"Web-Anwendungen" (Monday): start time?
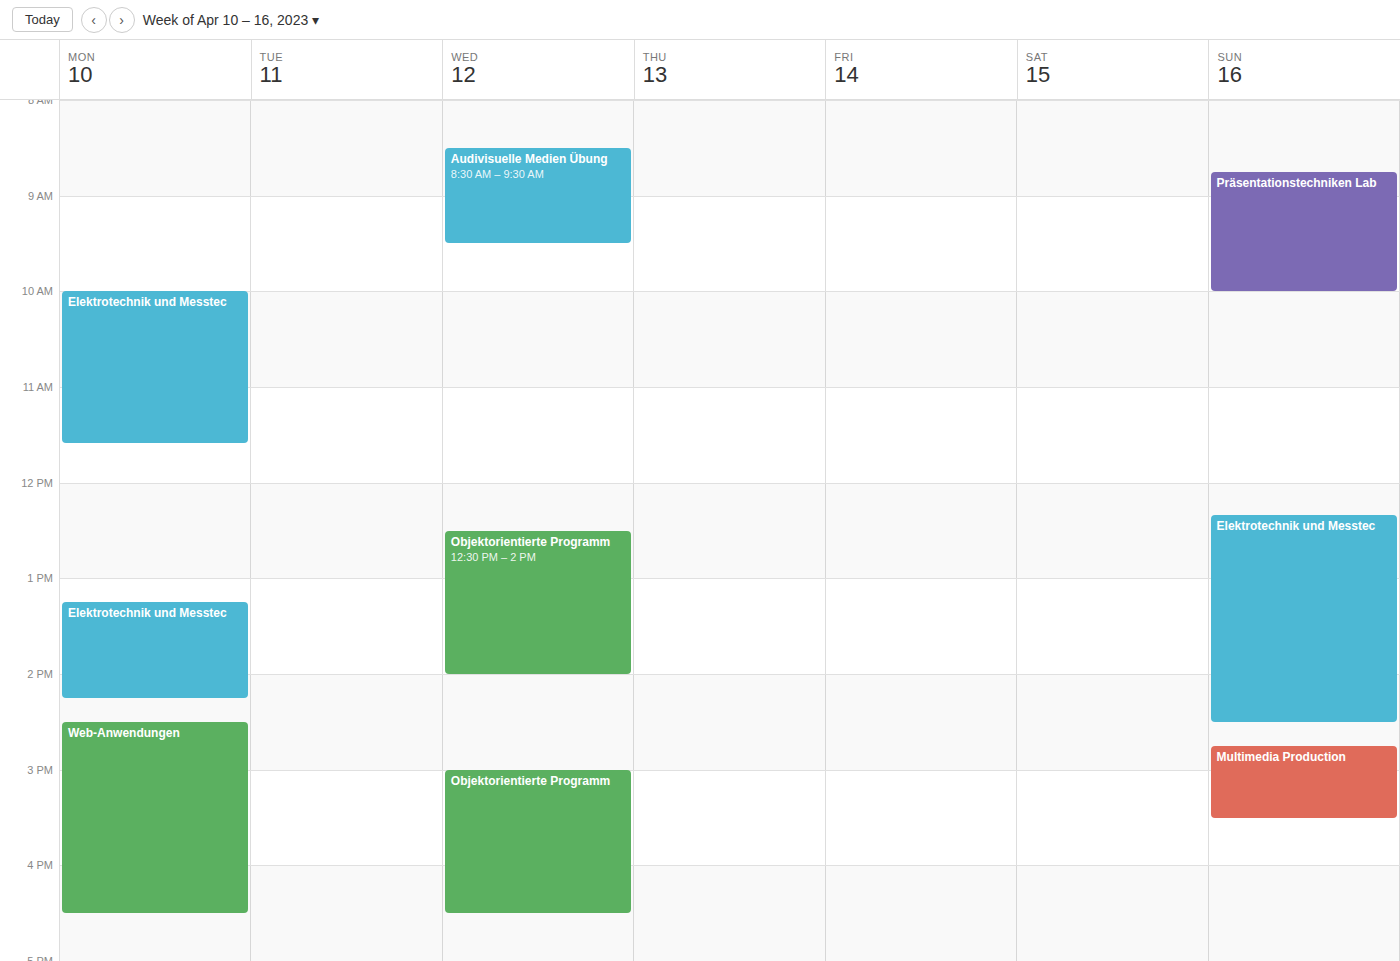
2:30 PM